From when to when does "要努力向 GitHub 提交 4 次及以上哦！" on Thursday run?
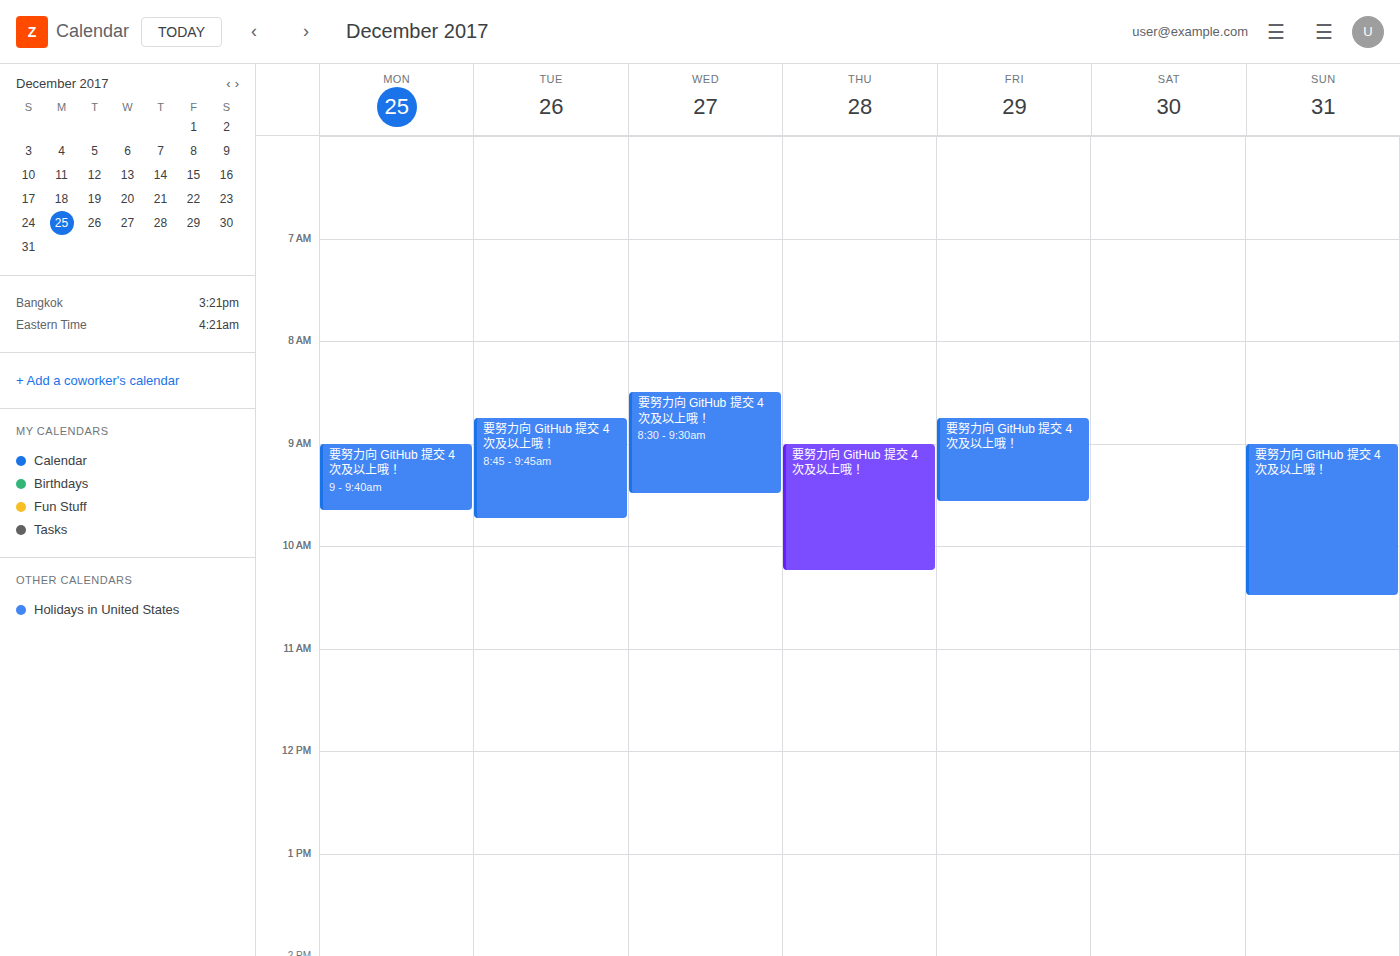
9:00 AM to 10:15 AM